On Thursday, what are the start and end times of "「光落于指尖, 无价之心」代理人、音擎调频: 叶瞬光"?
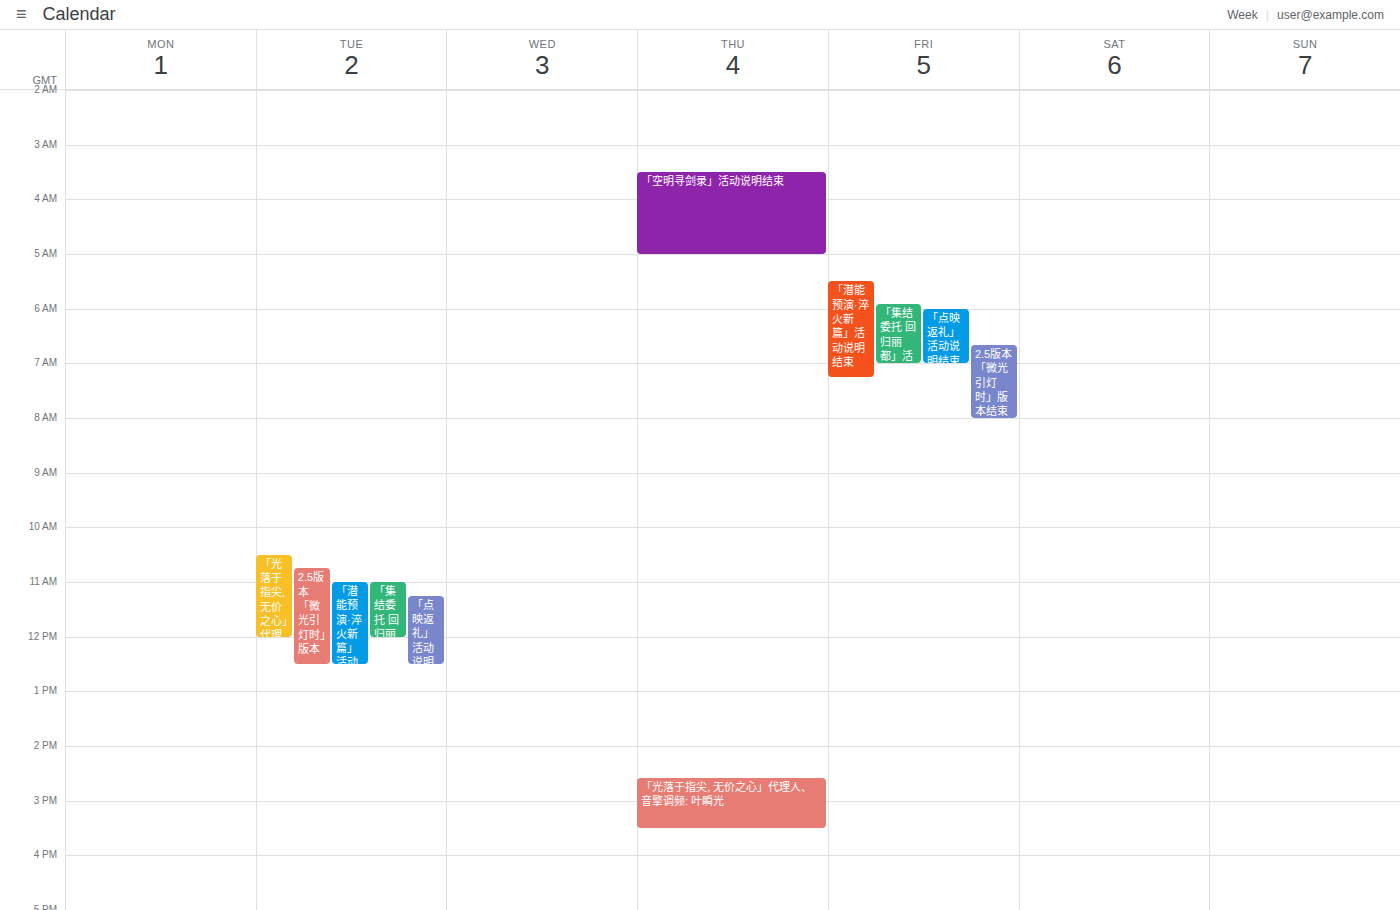
2:35 PM to 3:30 PM